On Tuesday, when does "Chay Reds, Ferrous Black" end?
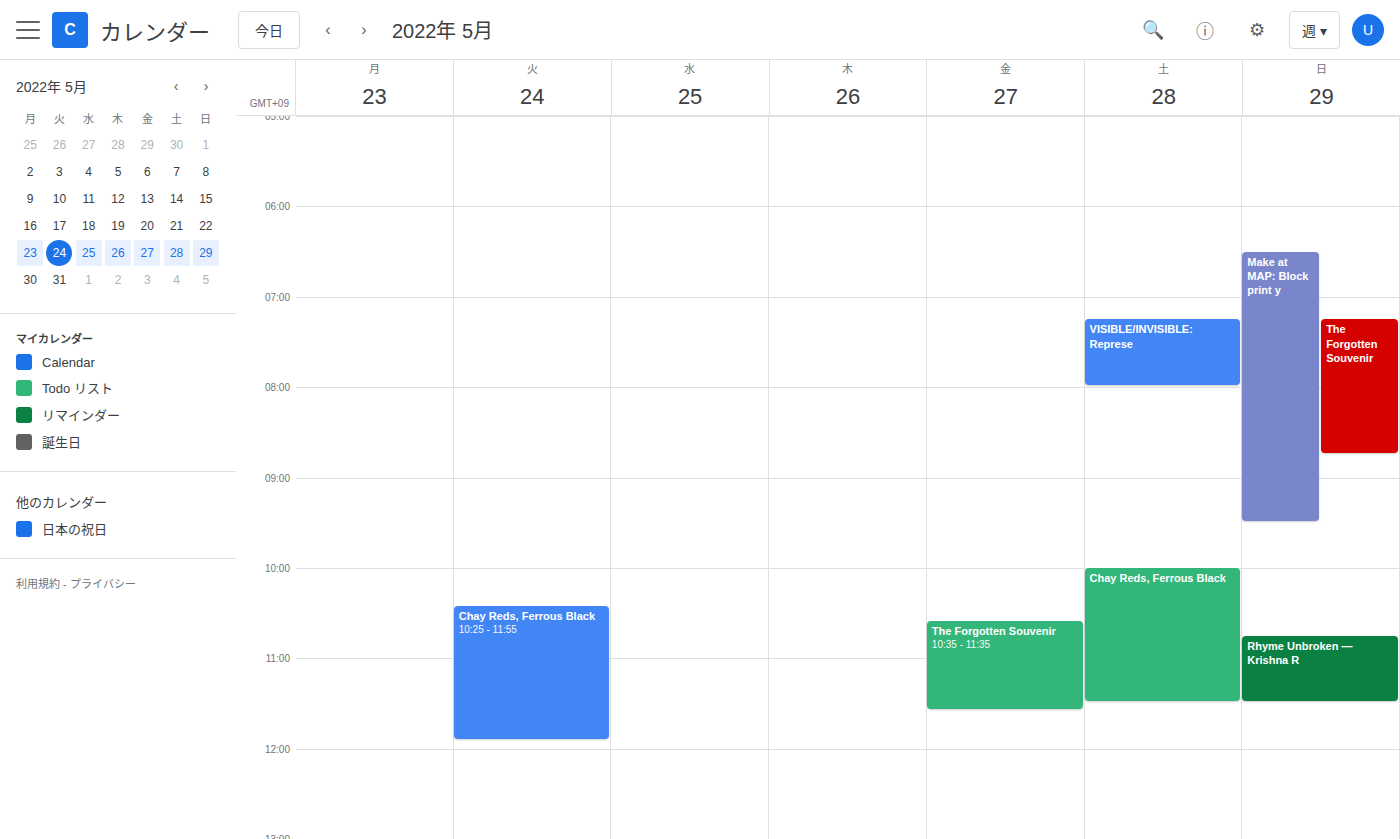
11:55 AM